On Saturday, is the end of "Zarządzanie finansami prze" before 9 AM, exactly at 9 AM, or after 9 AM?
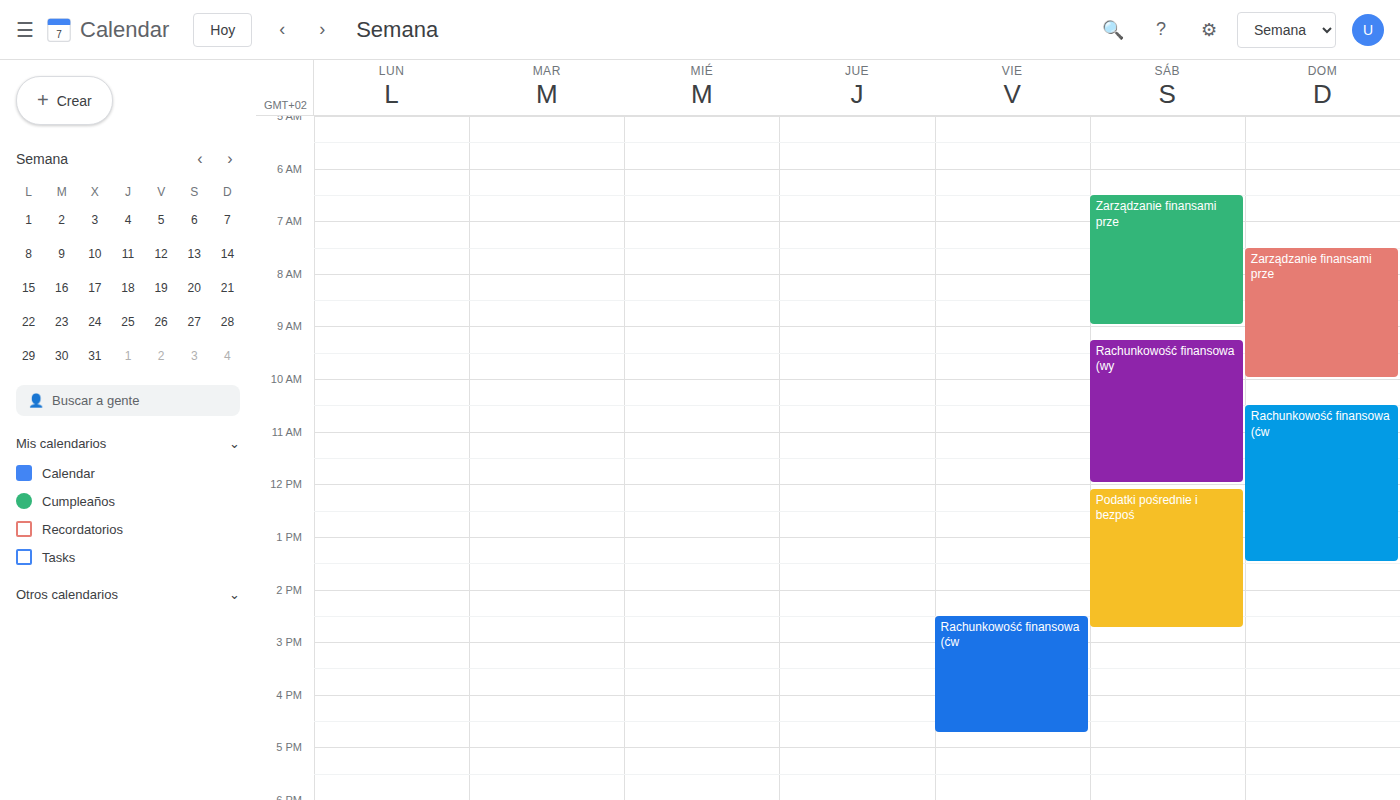
9:00 AM -- exactly at 9 AM, on the 9 AM line.